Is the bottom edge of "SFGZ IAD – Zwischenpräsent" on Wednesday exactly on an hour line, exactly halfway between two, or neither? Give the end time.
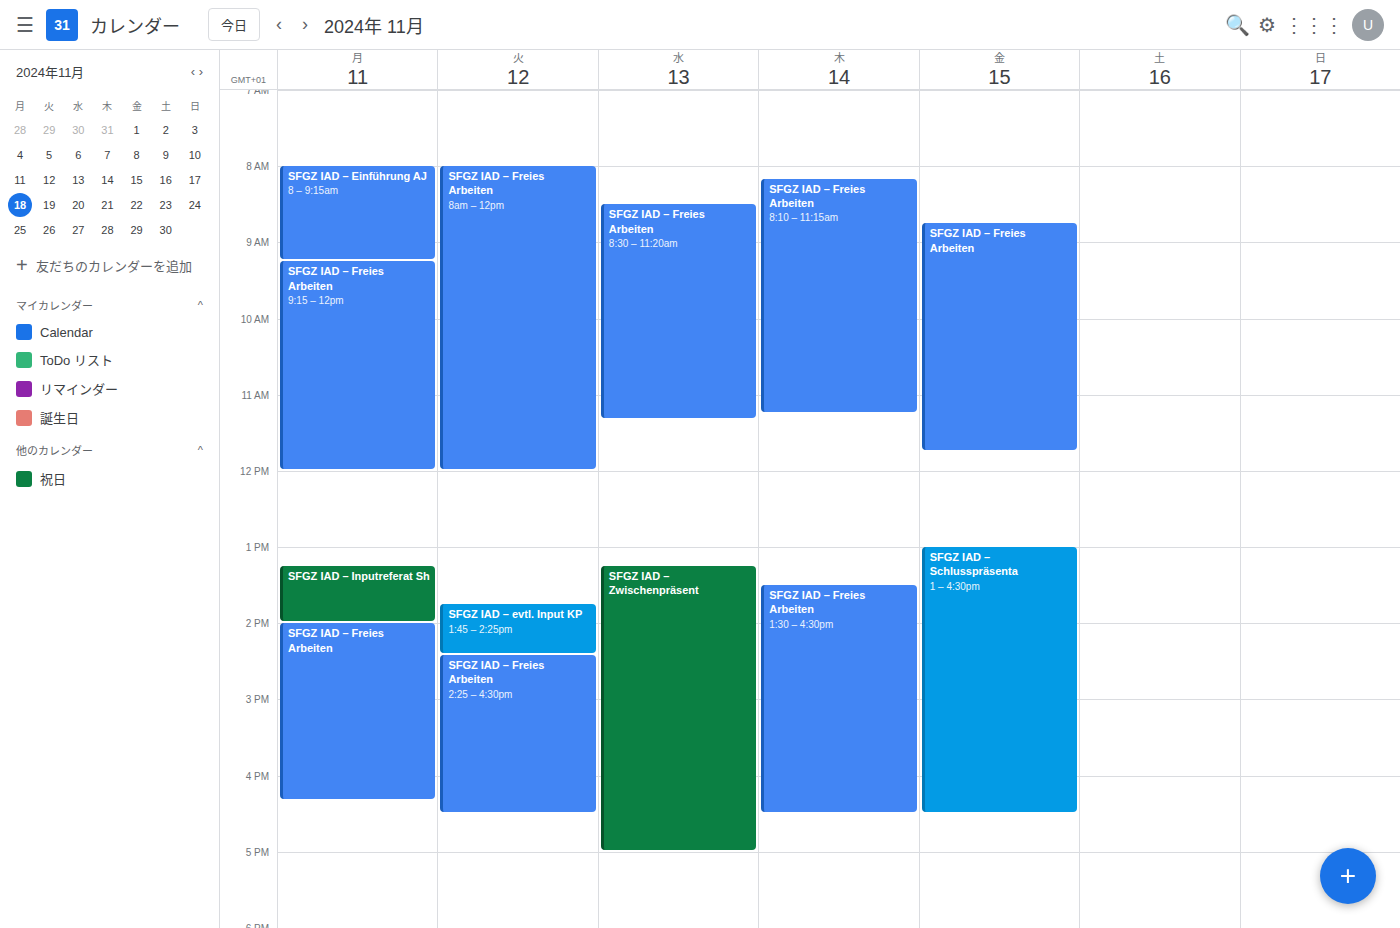
5:00 PM -- exactly on the 5 PM line.